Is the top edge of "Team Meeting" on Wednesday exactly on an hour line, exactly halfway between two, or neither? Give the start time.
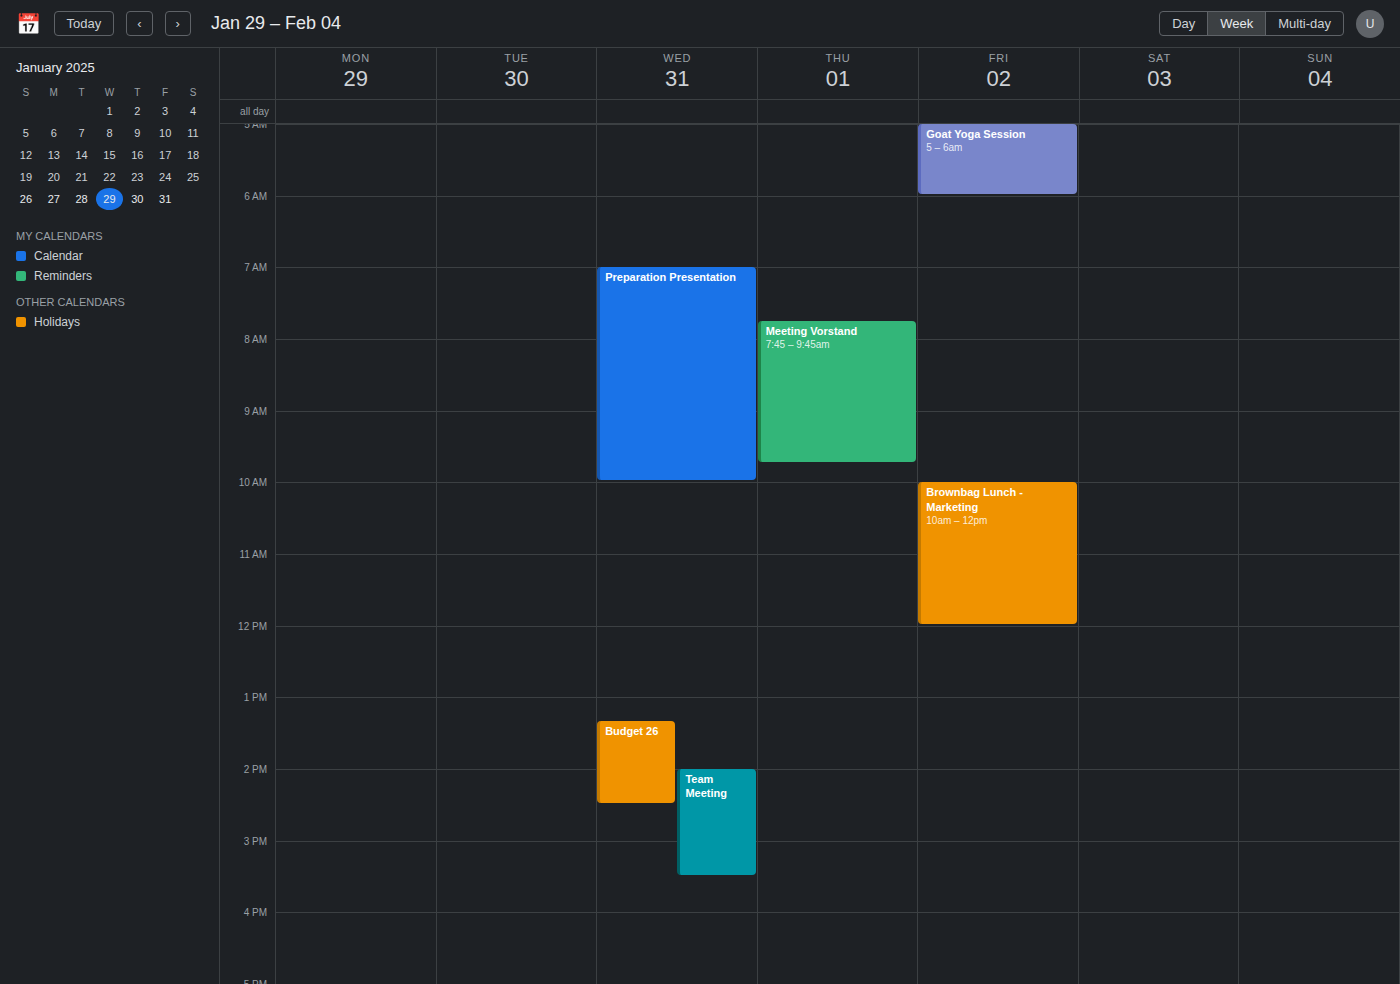
2:00 PM -- exactly on the 2 PM line.